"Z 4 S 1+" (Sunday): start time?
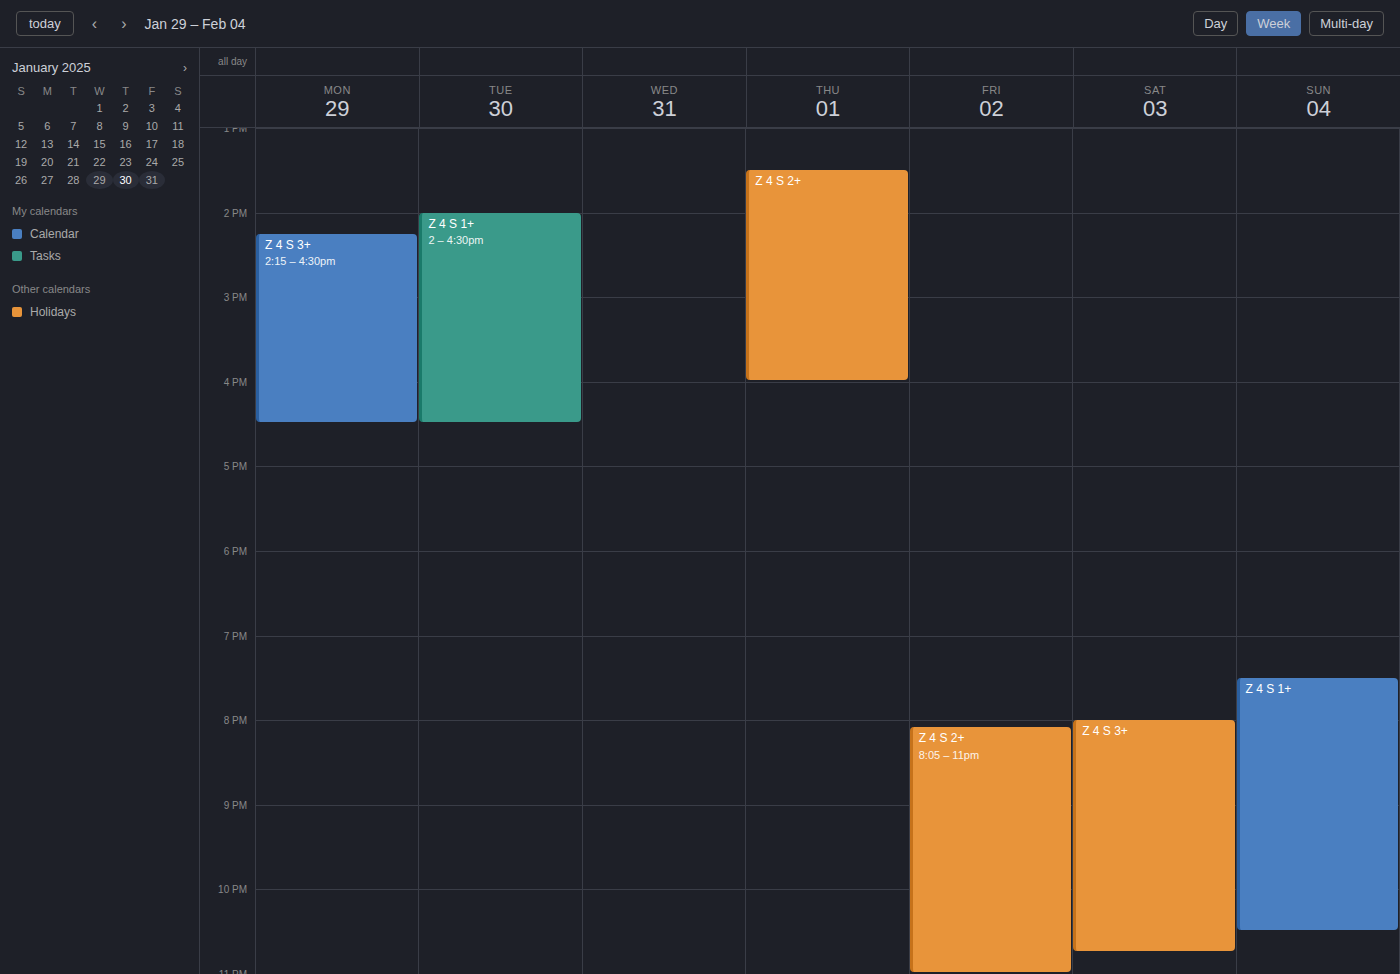
7:30 PM